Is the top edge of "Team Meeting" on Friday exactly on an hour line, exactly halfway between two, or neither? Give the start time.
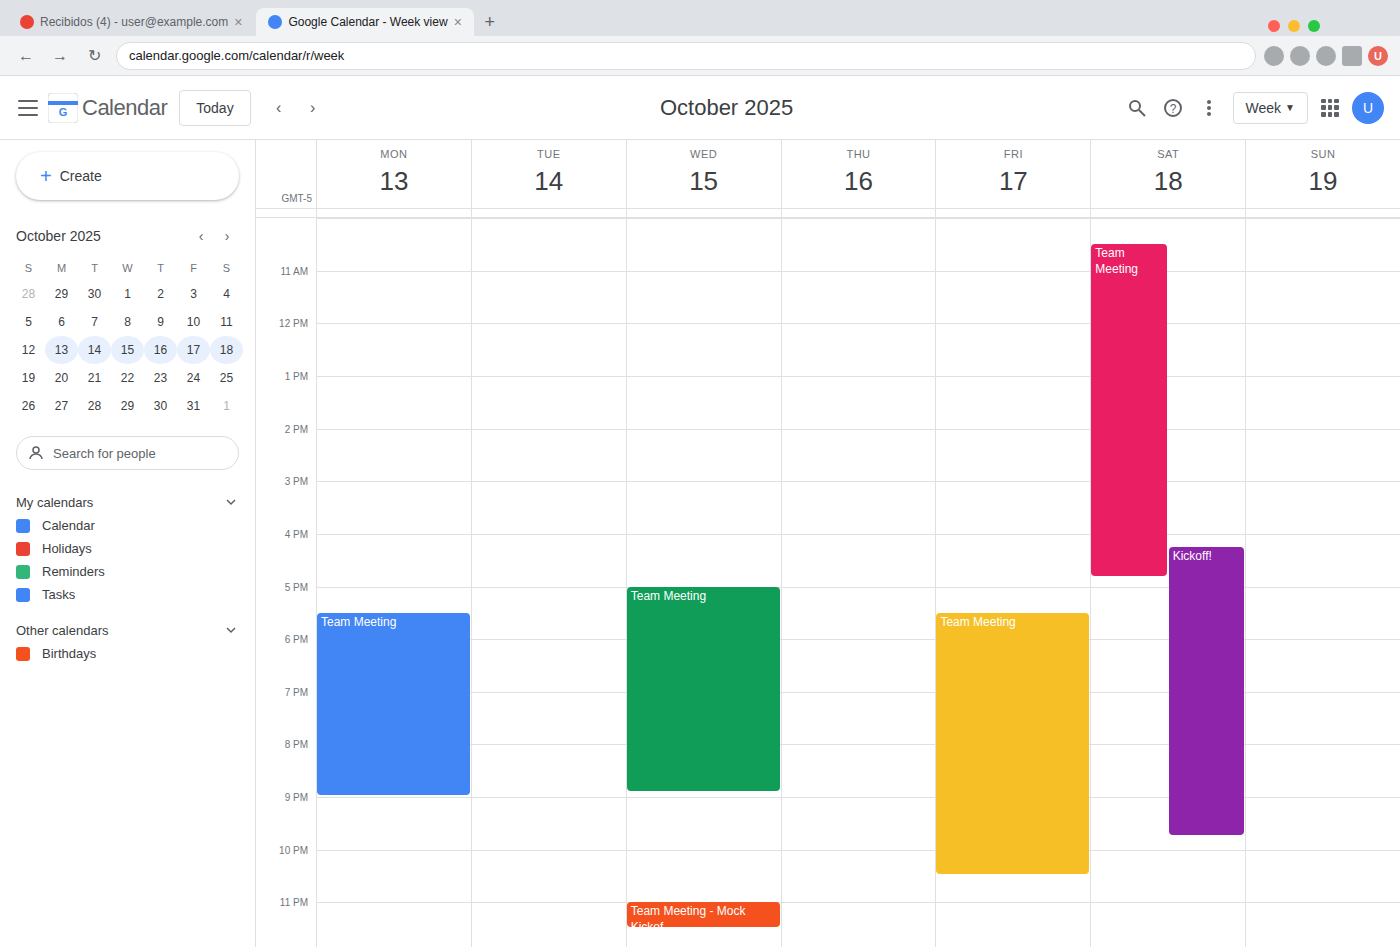
5:30 PM -- halfway between the 5 PM and 6 PM lines.